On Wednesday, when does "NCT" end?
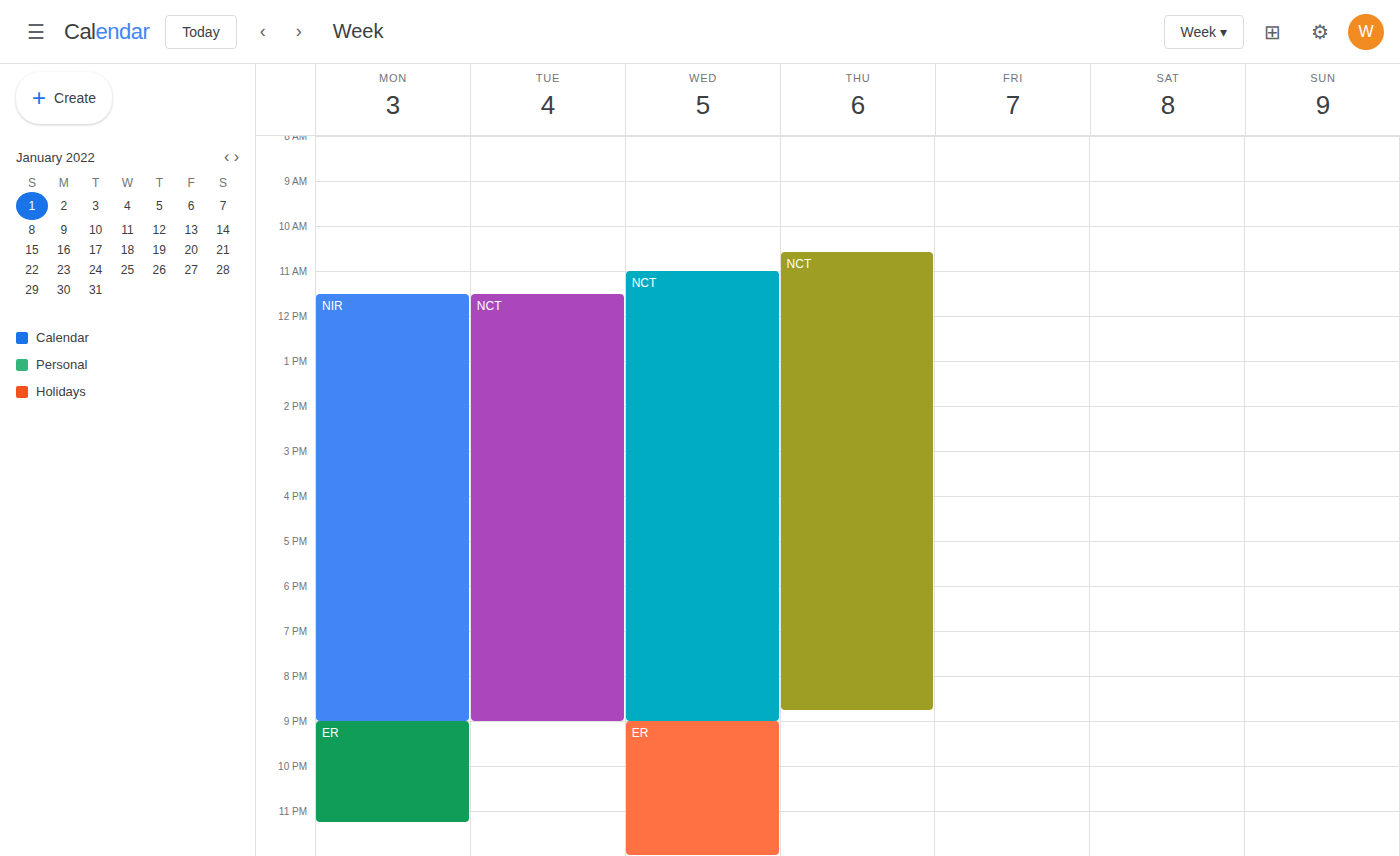
9:00 PM